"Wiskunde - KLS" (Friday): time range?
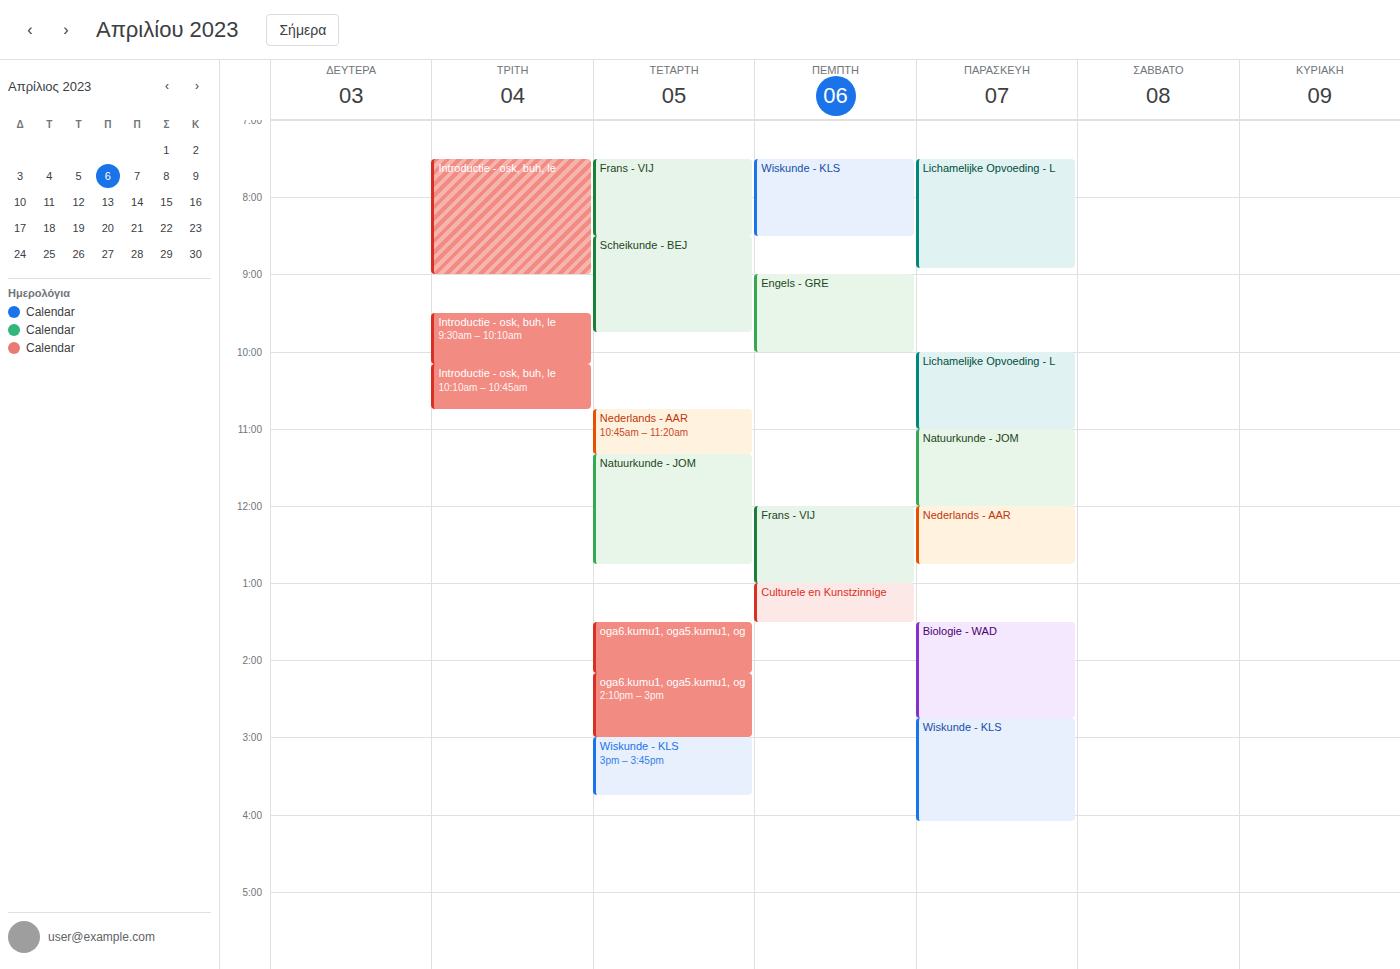
2:45 PM to 4:05 PM